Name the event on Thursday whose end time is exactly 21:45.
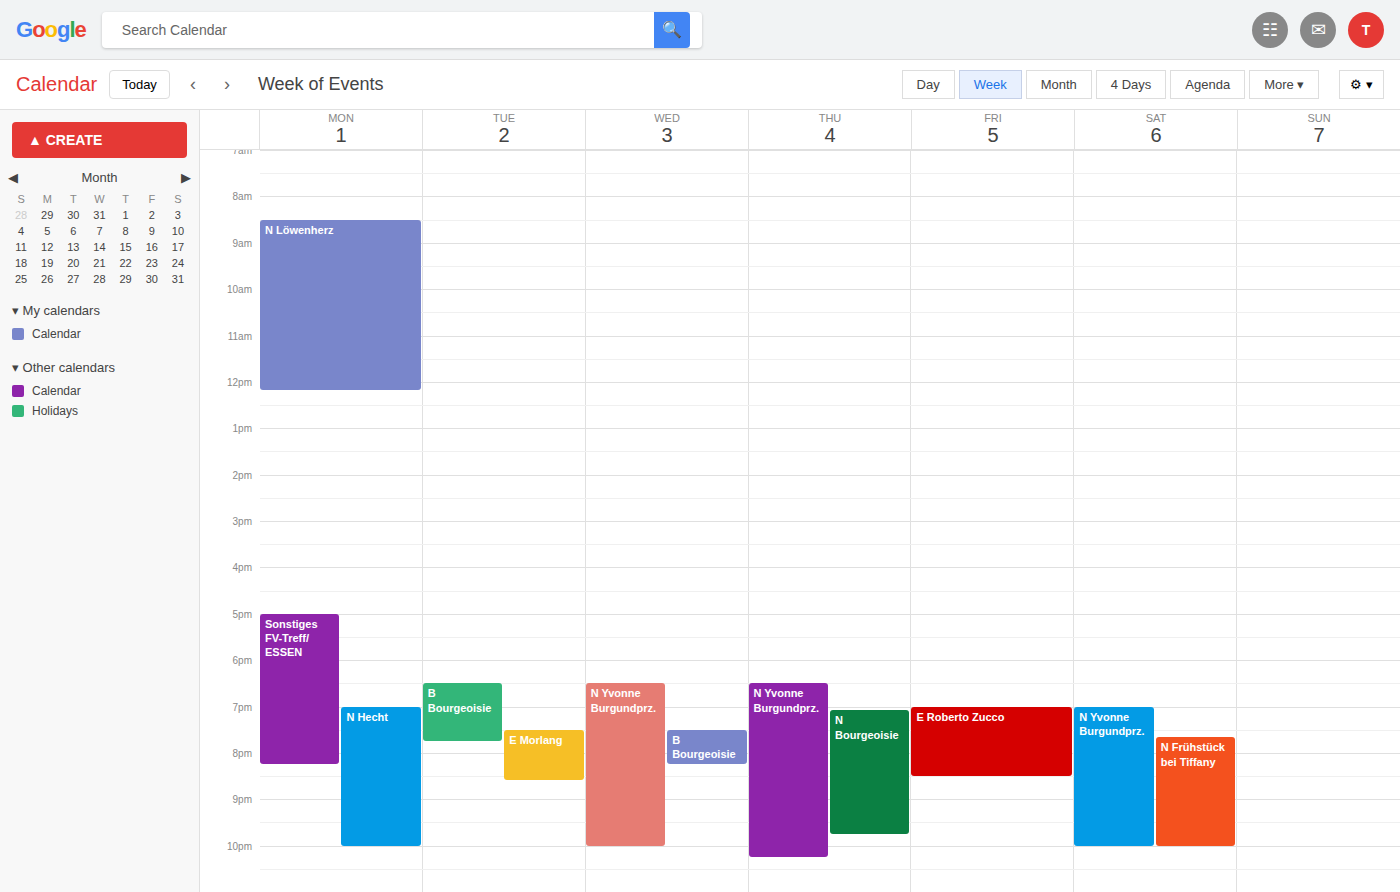
"N Bourgeoisie"